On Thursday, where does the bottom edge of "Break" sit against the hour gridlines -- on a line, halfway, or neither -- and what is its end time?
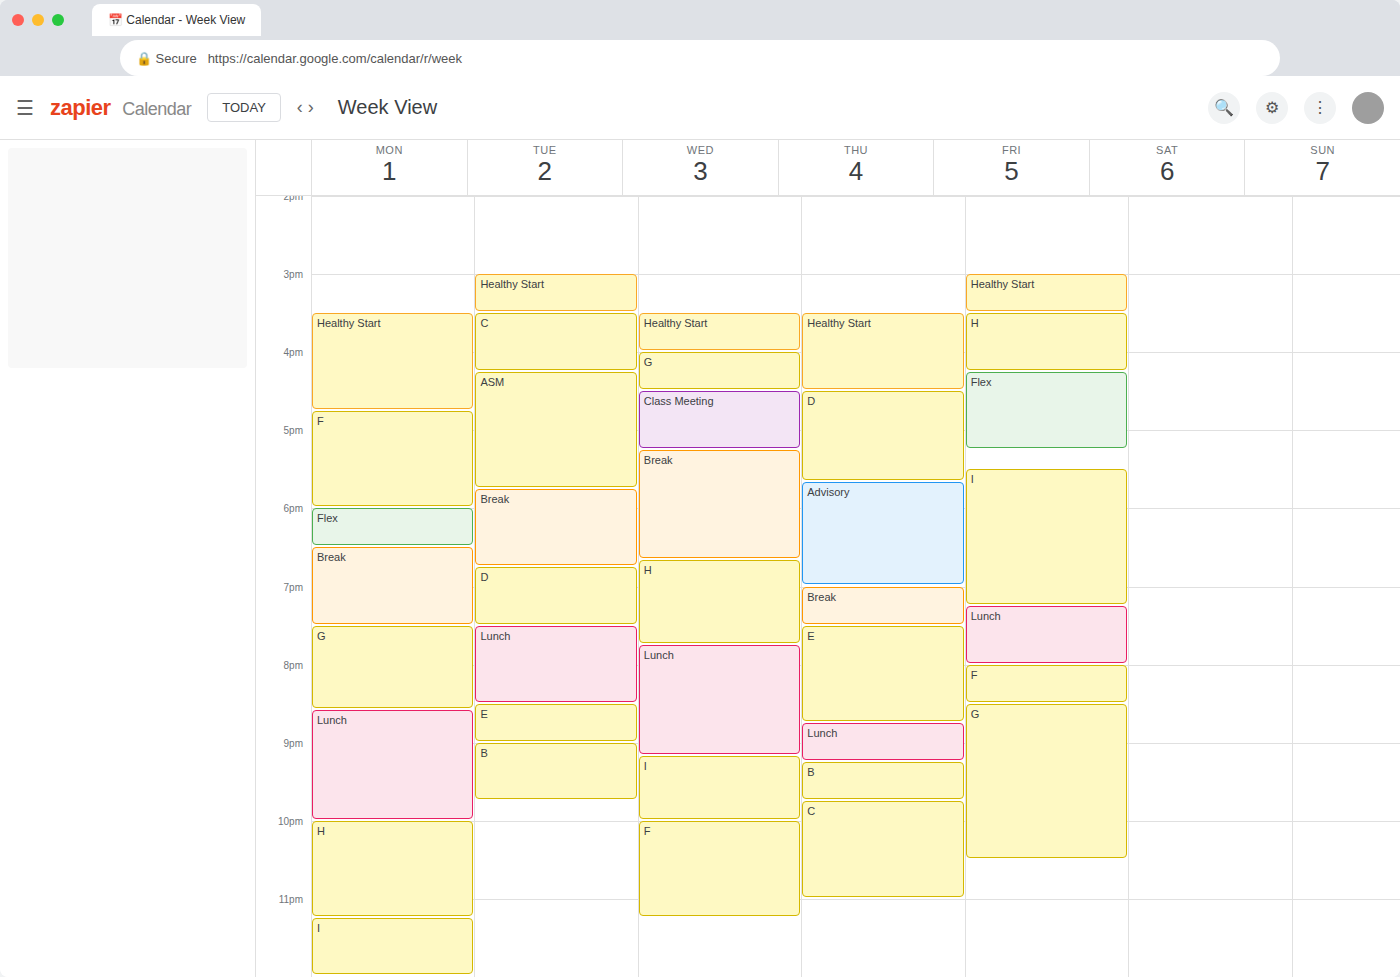
7:30 PM -- halfway between the 7 PM and 8 PM lines.